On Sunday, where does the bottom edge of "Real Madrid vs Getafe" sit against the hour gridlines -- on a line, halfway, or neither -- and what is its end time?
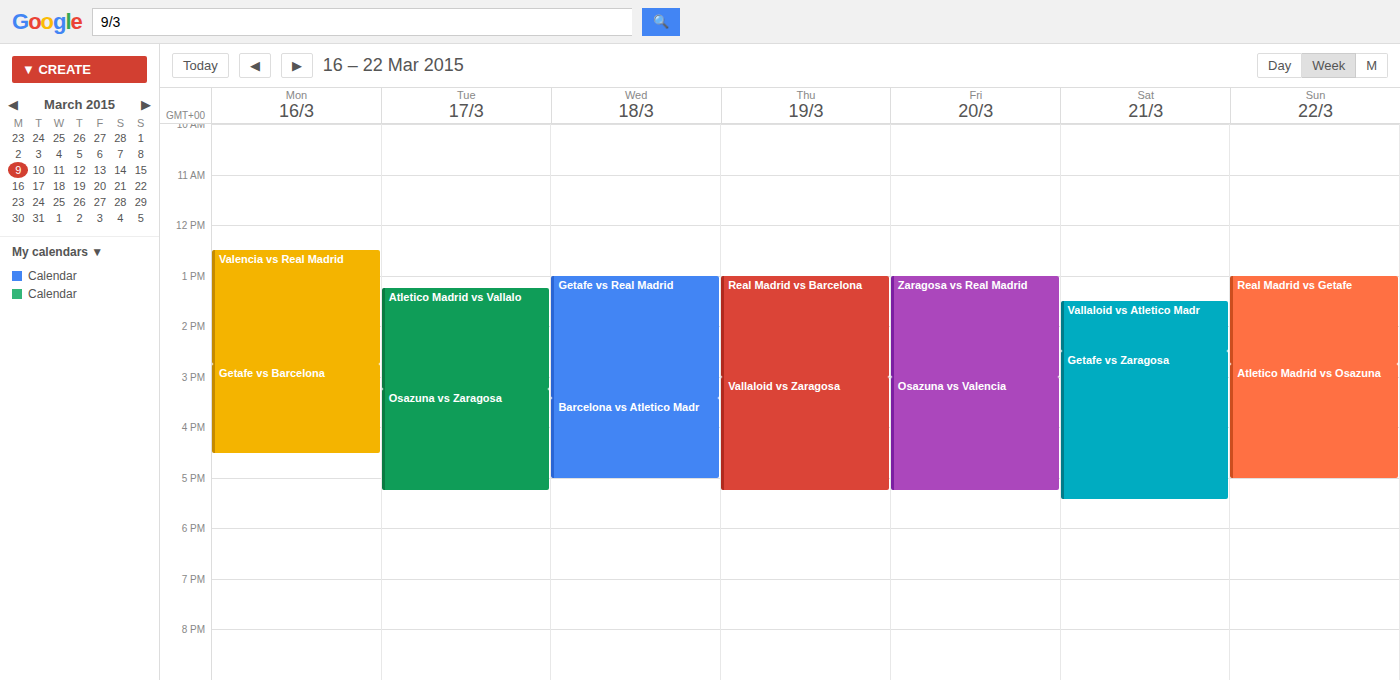
2:45 PM -- neither: three quarters of the way from the 2 PM line to the 3 PM line.